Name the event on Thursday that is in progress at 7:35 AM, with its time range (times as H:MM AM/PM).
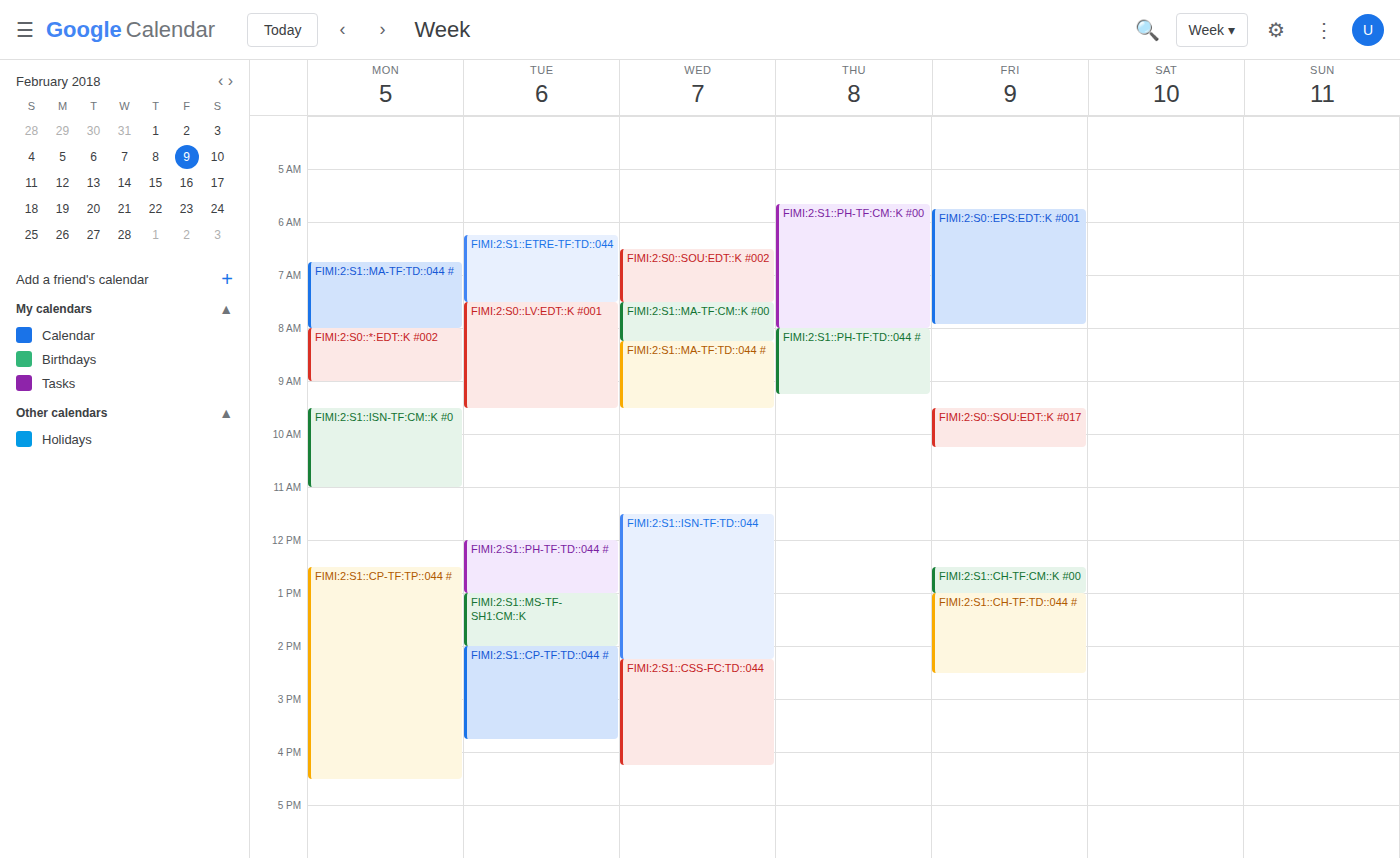
"FIMI:2:S1::PH-TF:CM::K #00", 5:40 AM to 8:00 AM